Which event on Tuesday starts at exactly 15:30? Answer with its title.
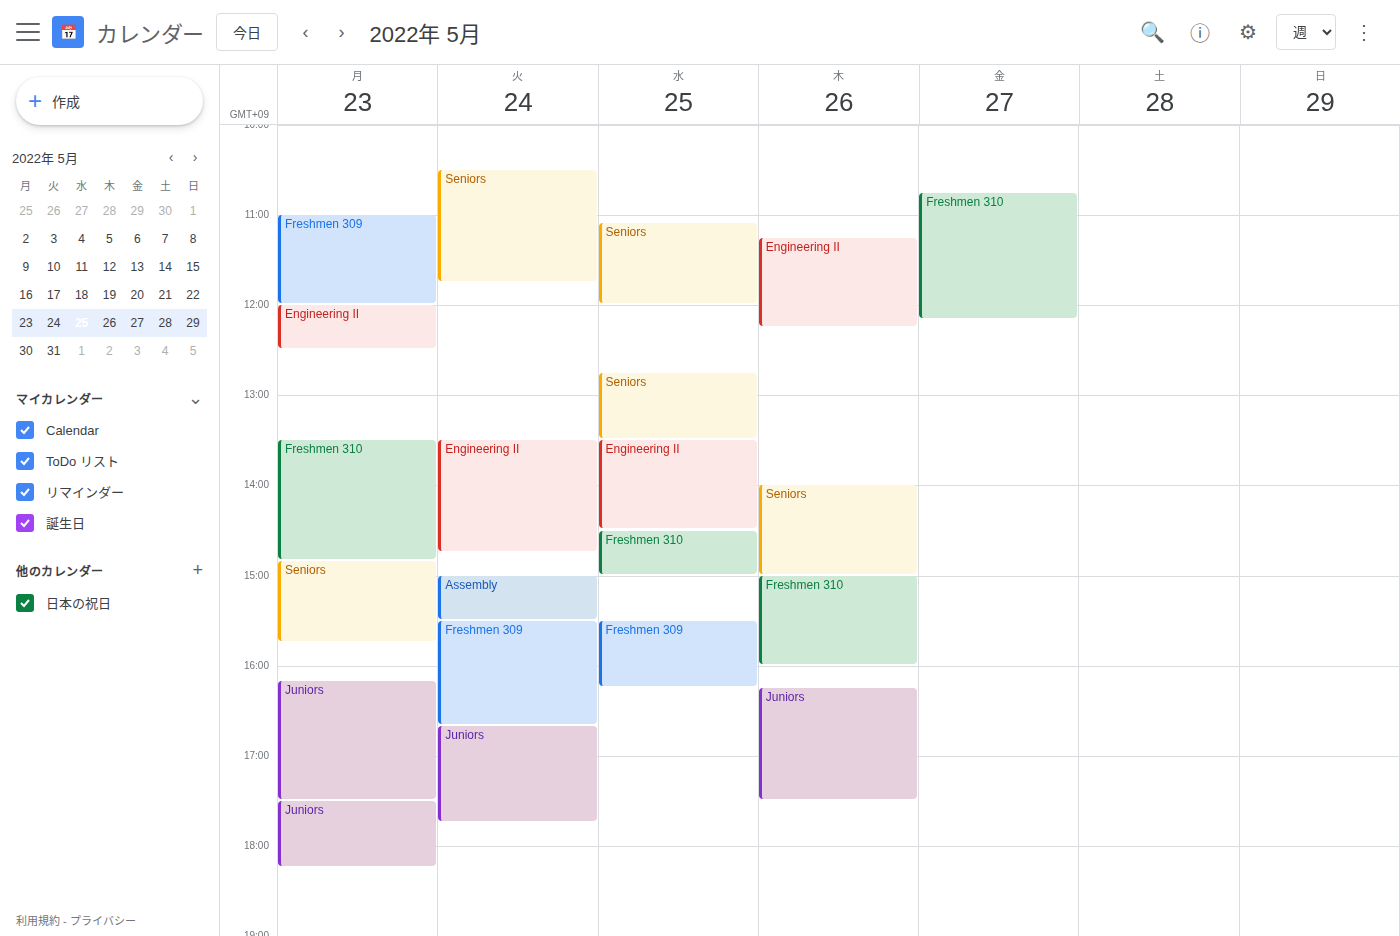
"Freshmen 309"